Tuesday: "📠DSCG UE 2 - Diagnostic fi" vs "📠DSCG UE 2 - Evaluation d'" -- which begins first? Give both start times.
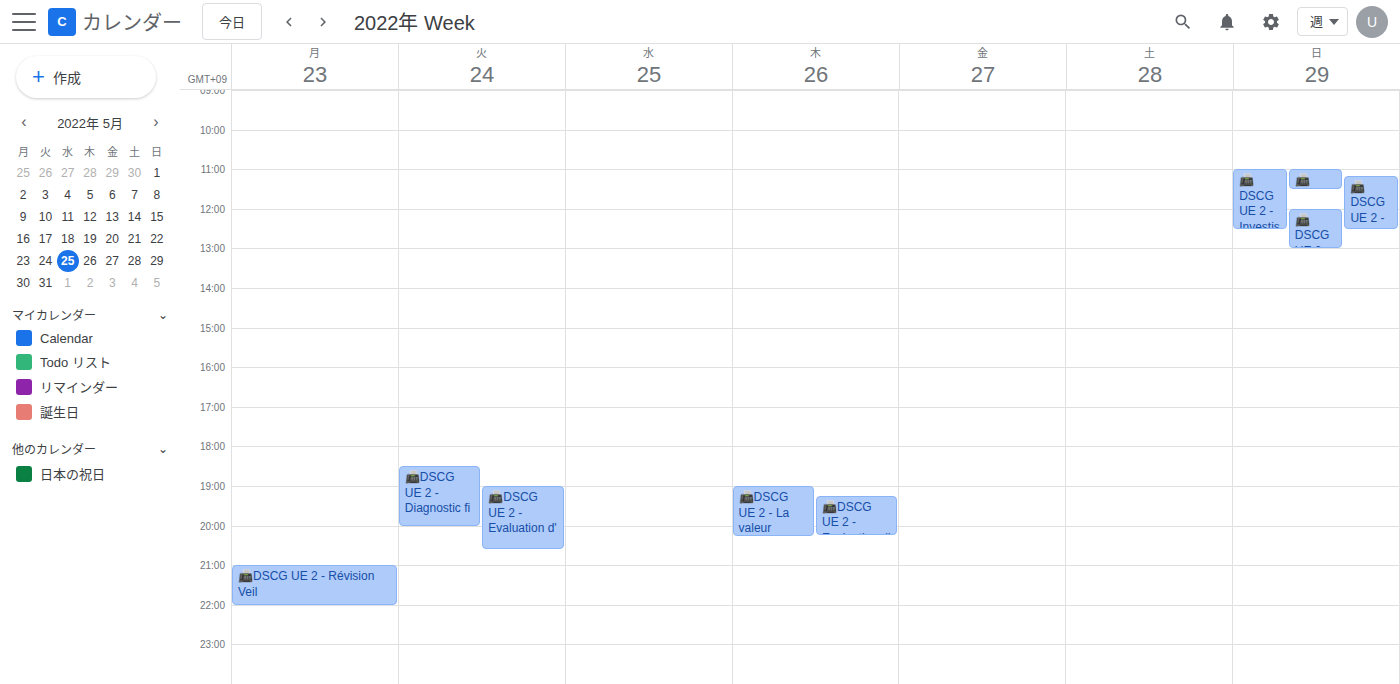
"📠DSCG UE 2 - Diagnostic fi" 6:30 PM; "📠DSCG UE 2 - Evaluation d'" 7:00 PM.